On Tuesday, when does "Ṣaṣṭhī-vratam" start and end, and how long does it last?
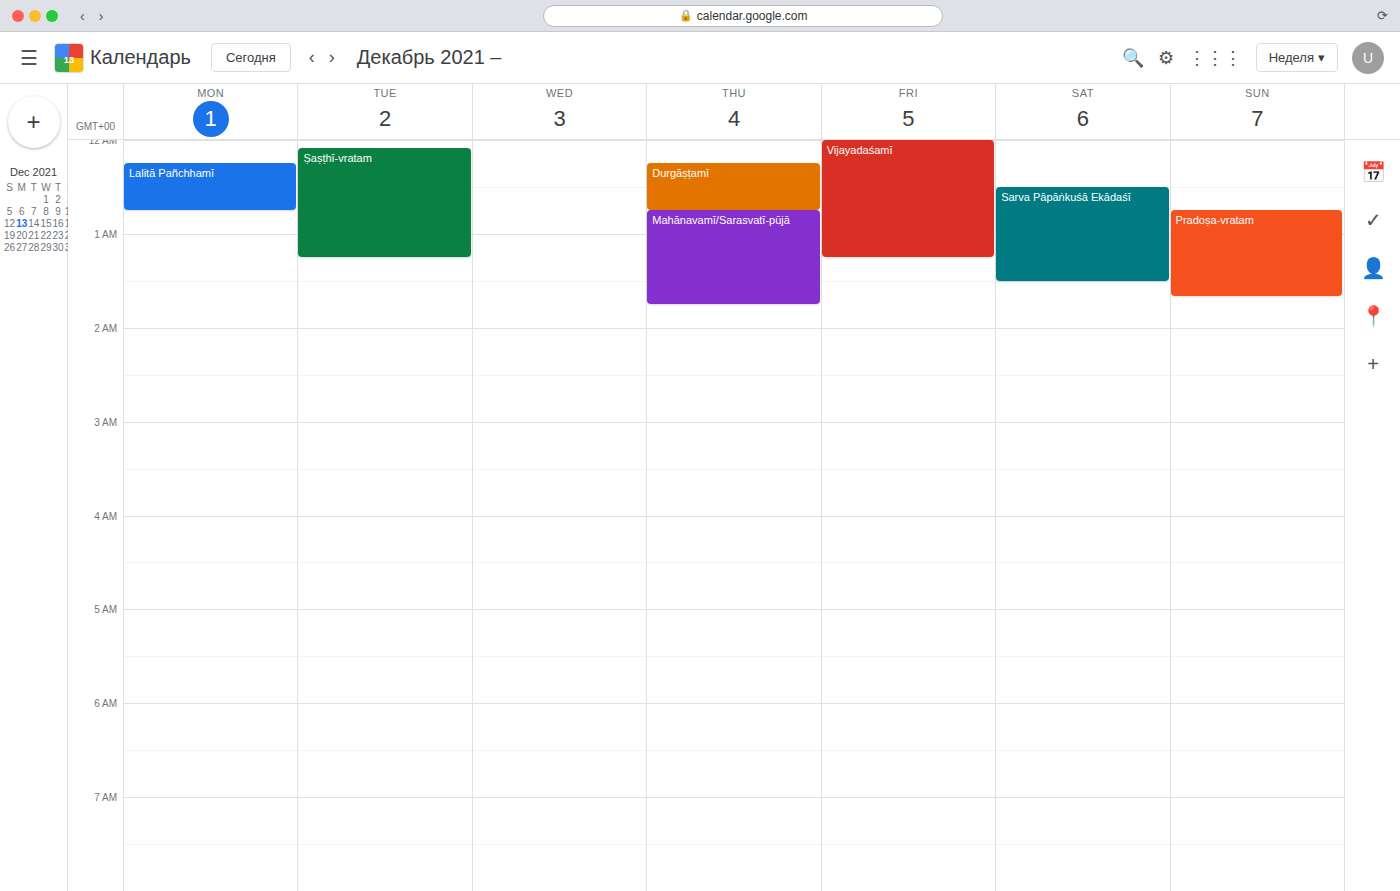
12:05 AM to 1:15 AM, 1 hour 10 minutes